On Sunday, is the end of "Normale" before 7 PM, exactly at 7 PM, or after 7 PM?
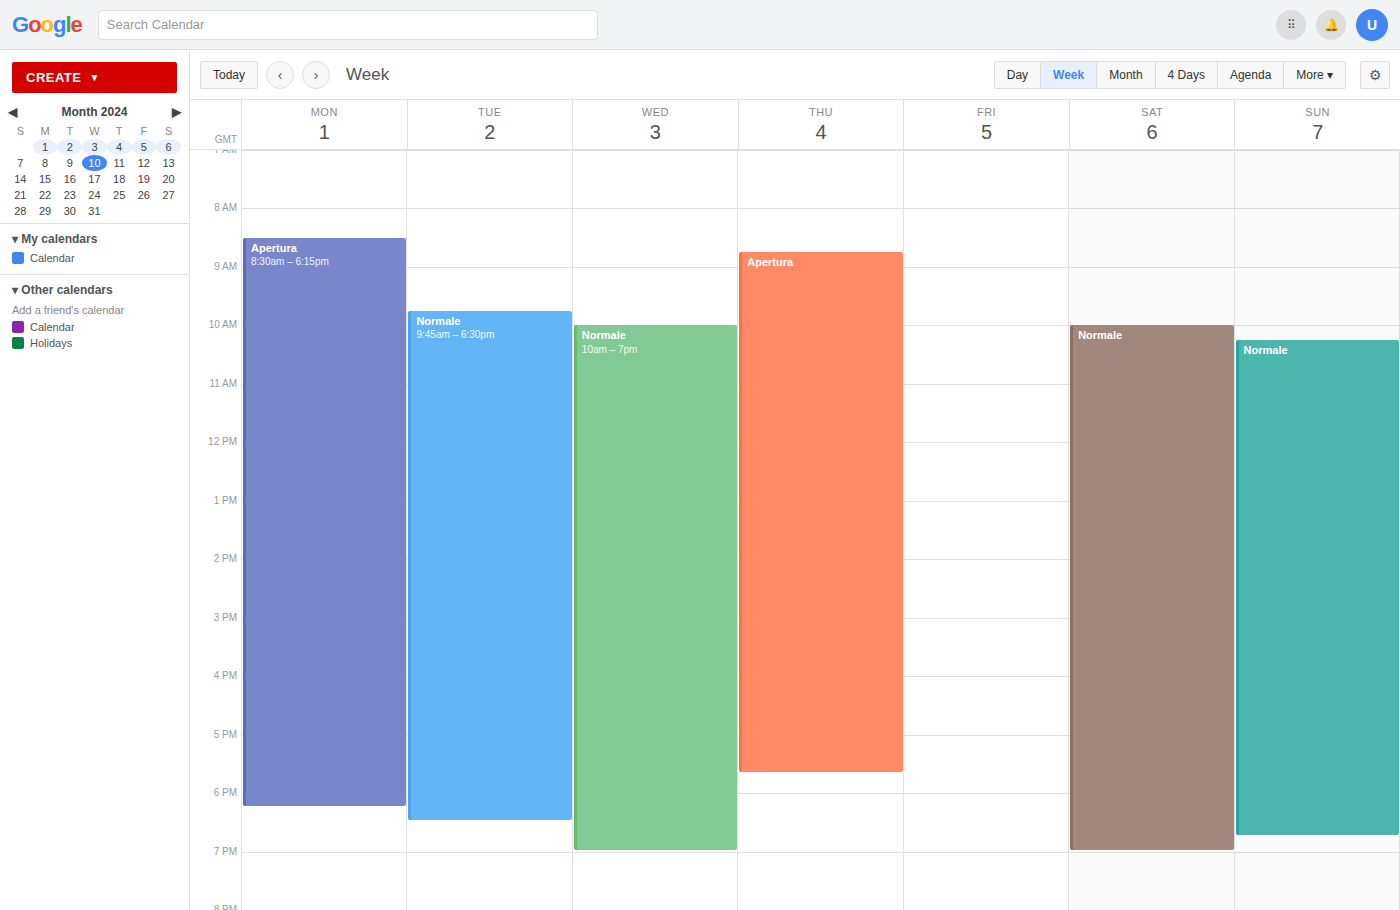
6:45 PM -- before 7 PM, 15 minutes above the 7 PM line.